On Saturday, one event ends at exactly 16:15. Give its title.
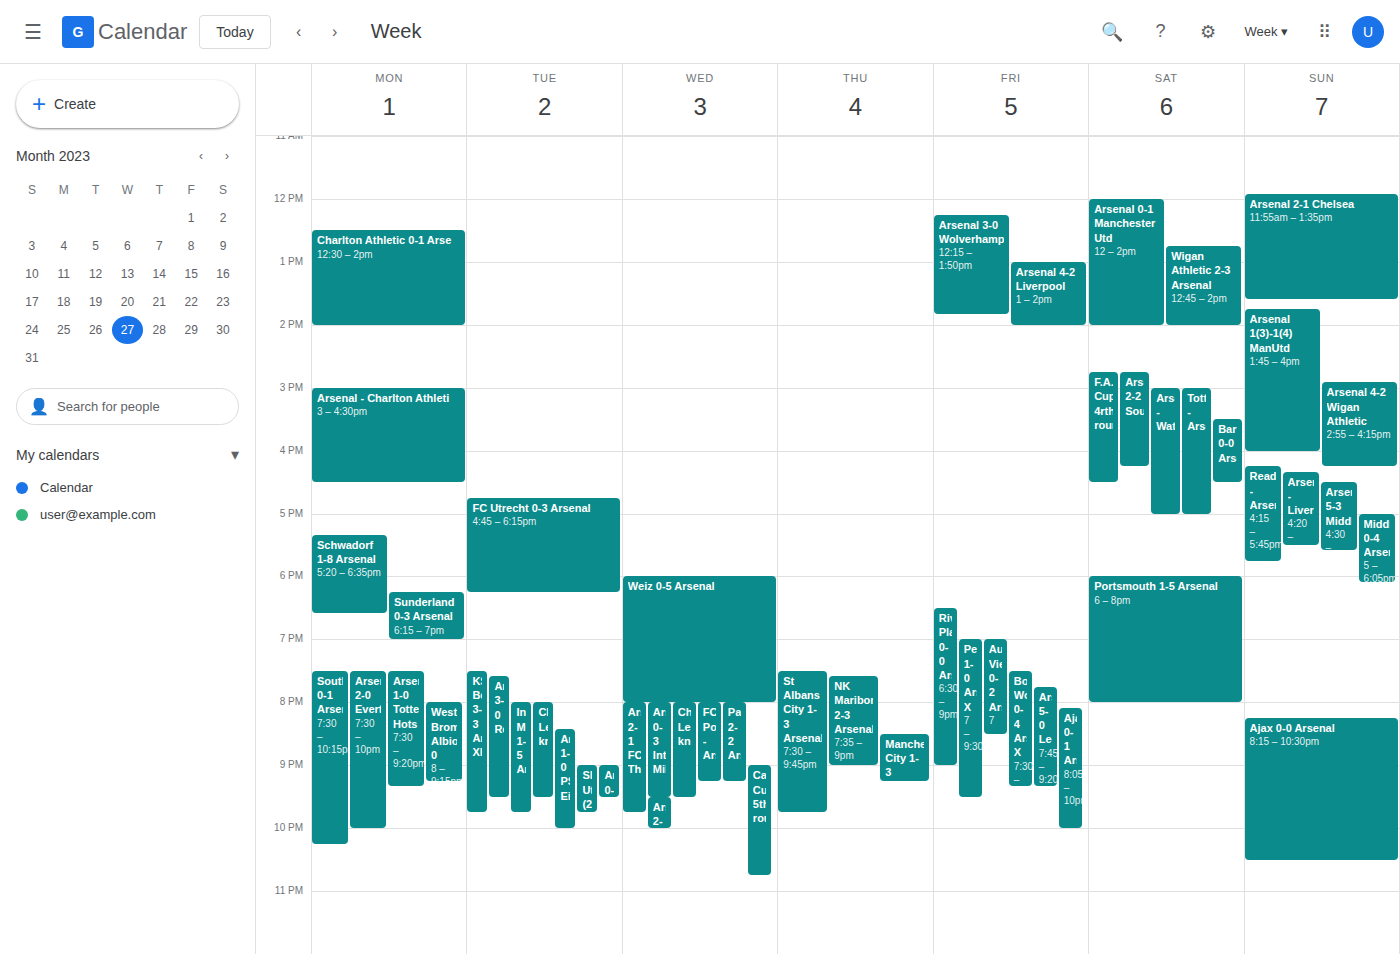
"Arsenal 2-2 Southampton"